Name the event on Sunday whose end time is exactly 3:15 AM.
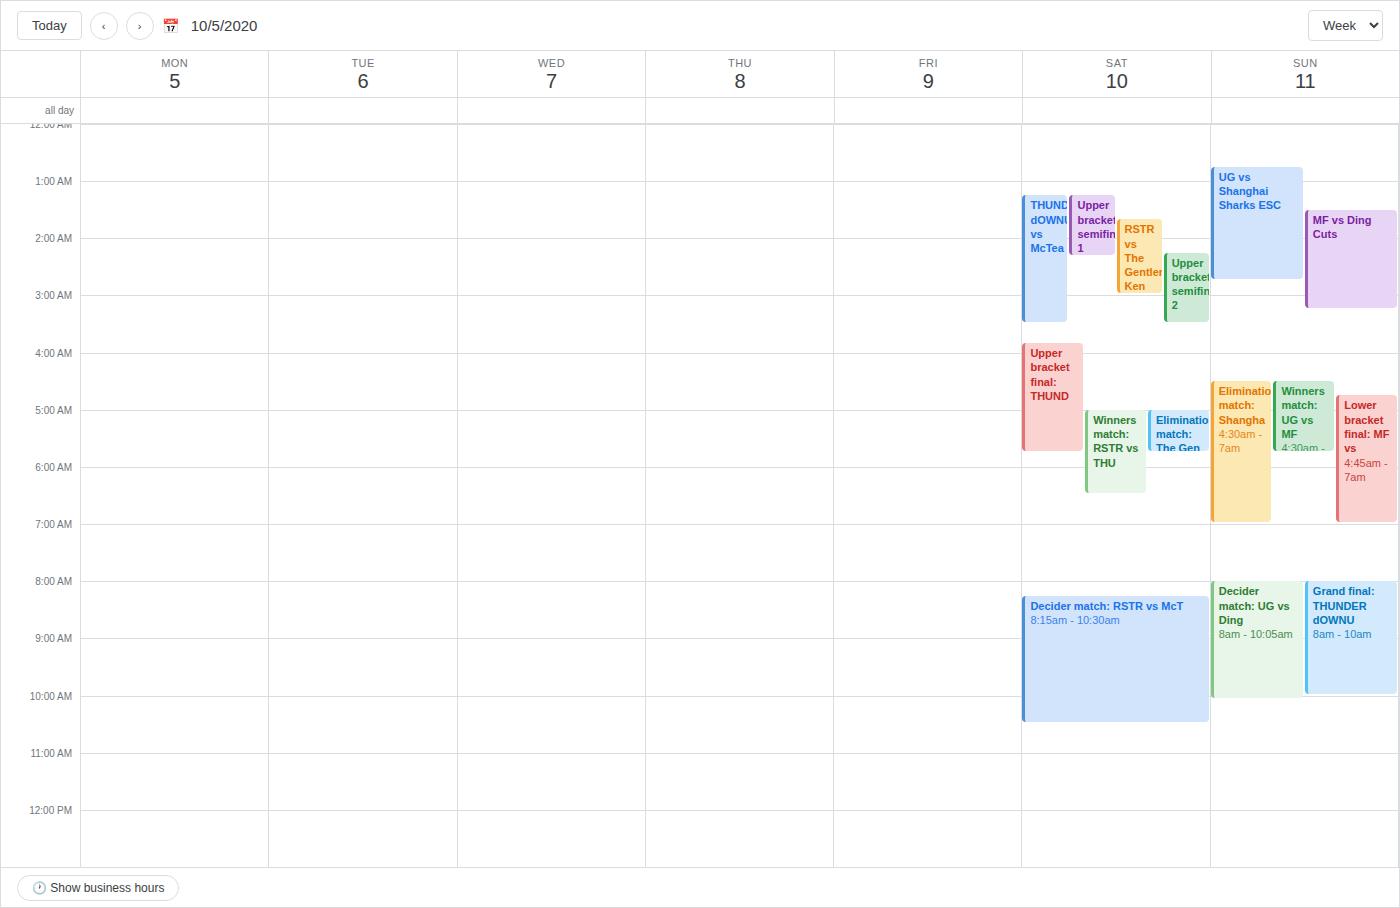
"MF vs Ding Cuts"